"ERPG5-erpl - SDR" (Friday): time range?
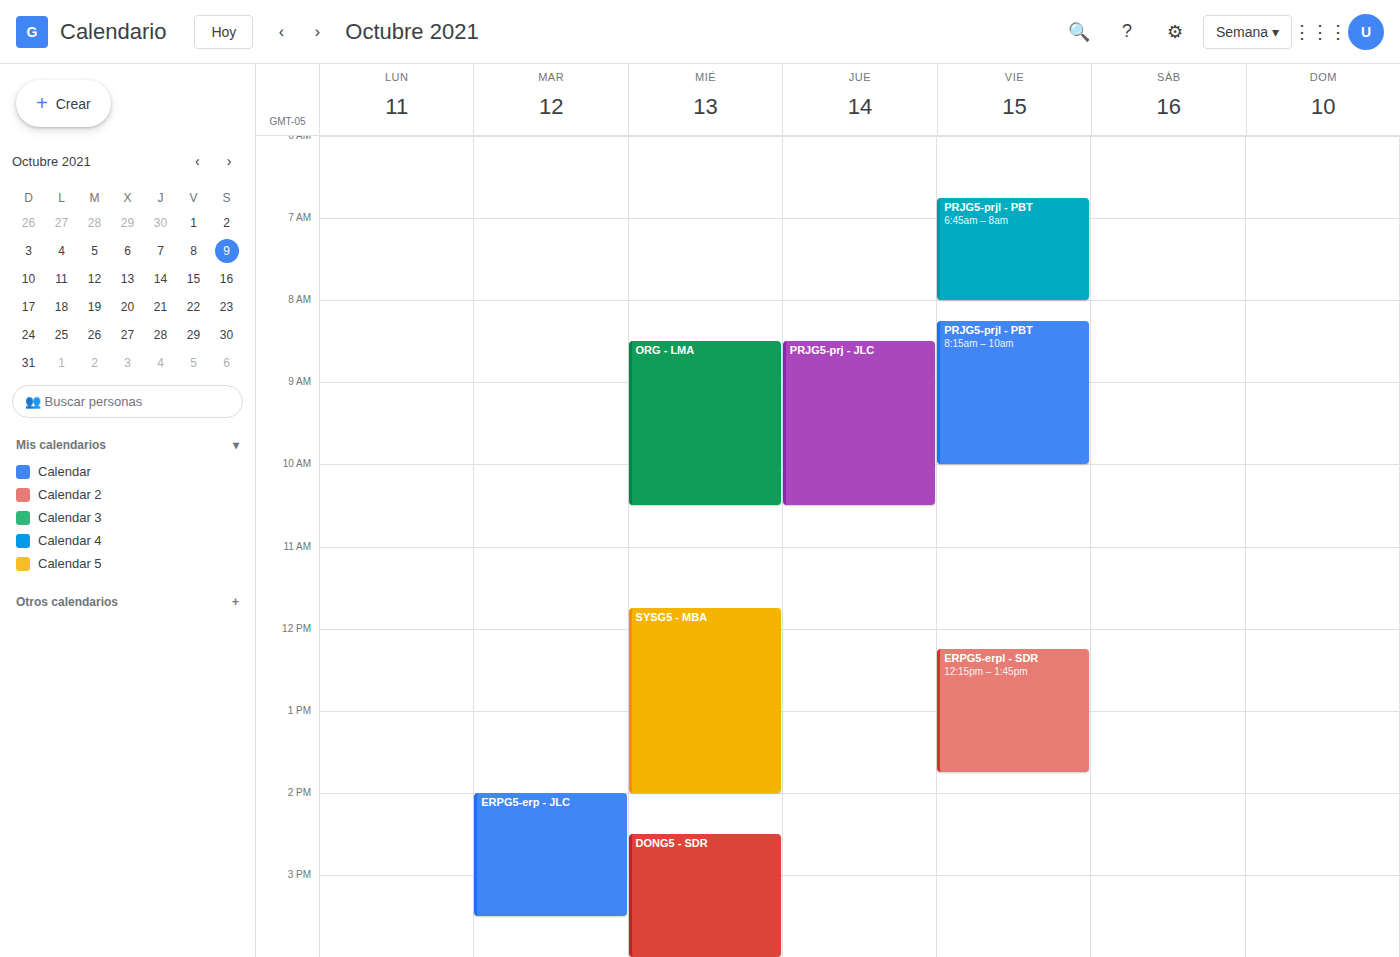
12:15 PM to 1:45 PM